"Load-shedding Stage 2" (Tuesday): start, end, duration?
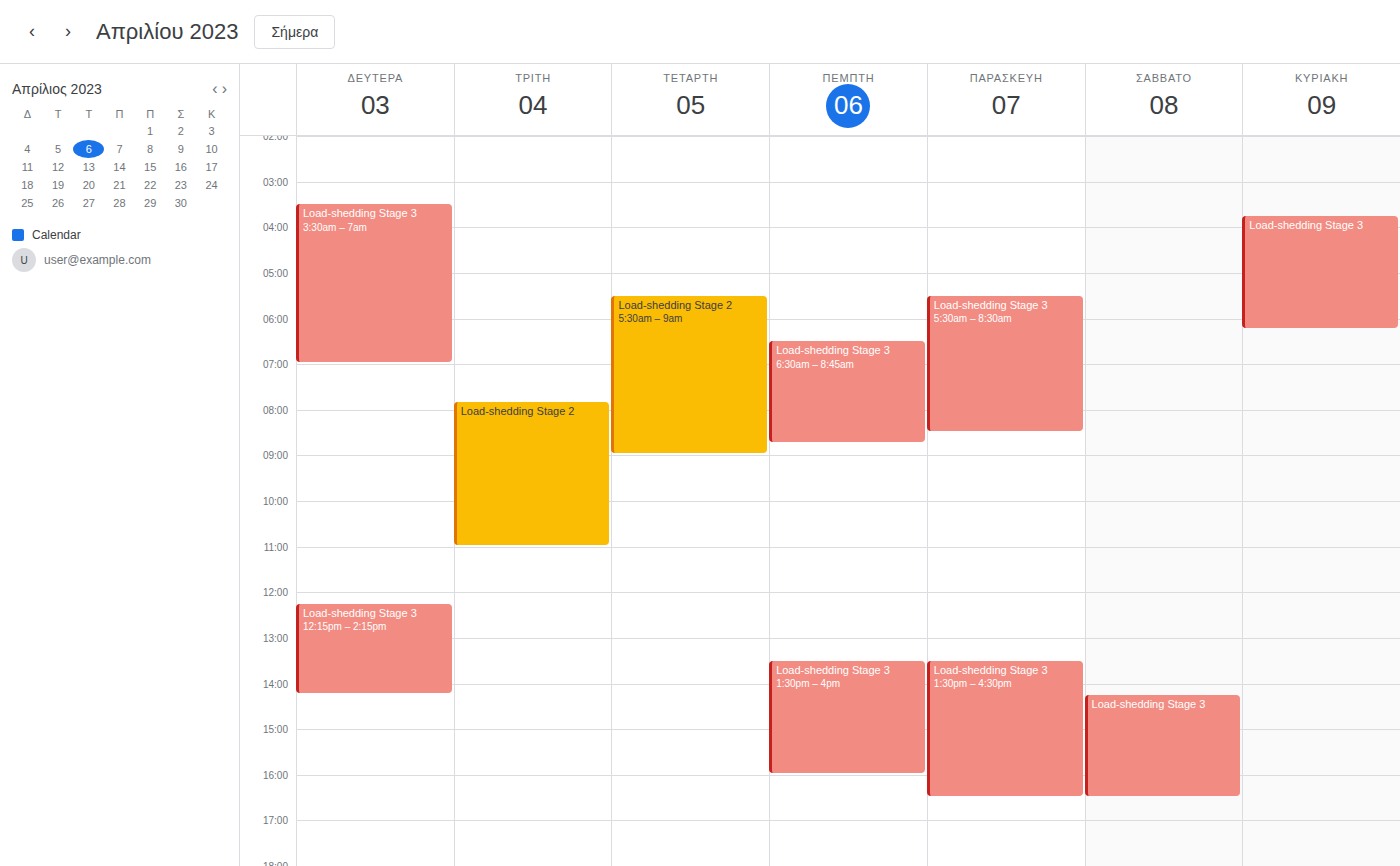
7:50 AM to 11:00 AM, 3 hours 10 minutes